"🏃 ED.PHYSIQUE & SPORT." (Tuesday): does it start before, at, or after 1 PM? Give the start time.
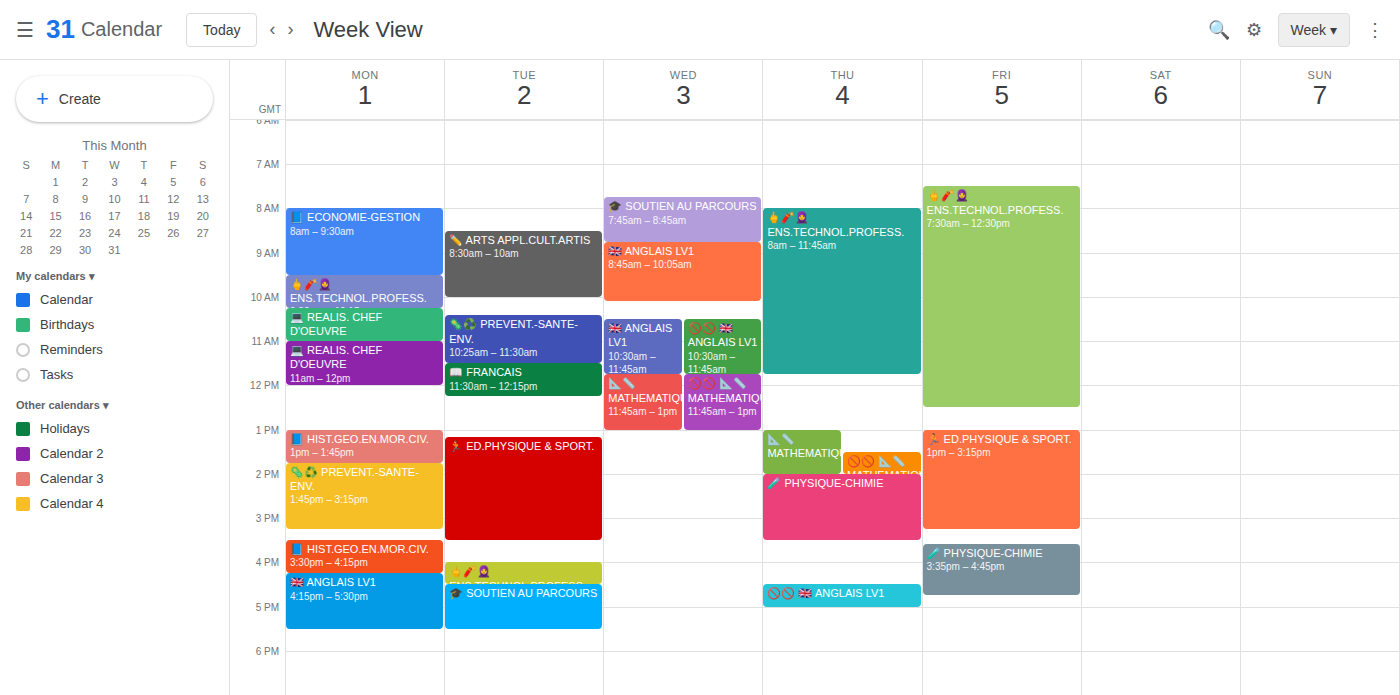
1:10 PM -- after 1 PM, 10 minutes below the 1 PM line.